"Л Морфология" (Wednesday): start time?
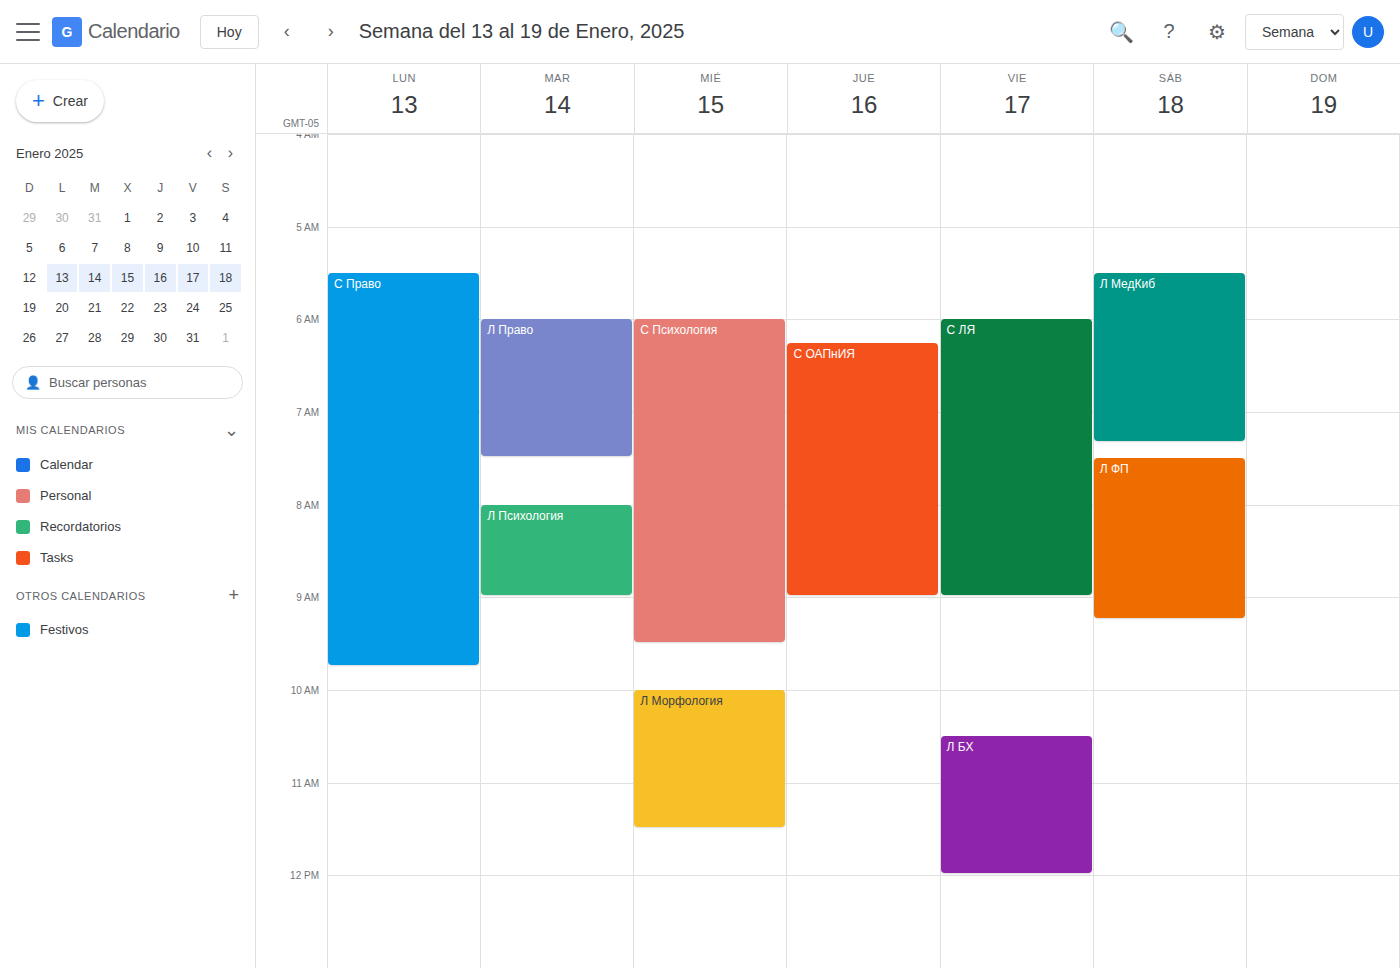
10:00 AM